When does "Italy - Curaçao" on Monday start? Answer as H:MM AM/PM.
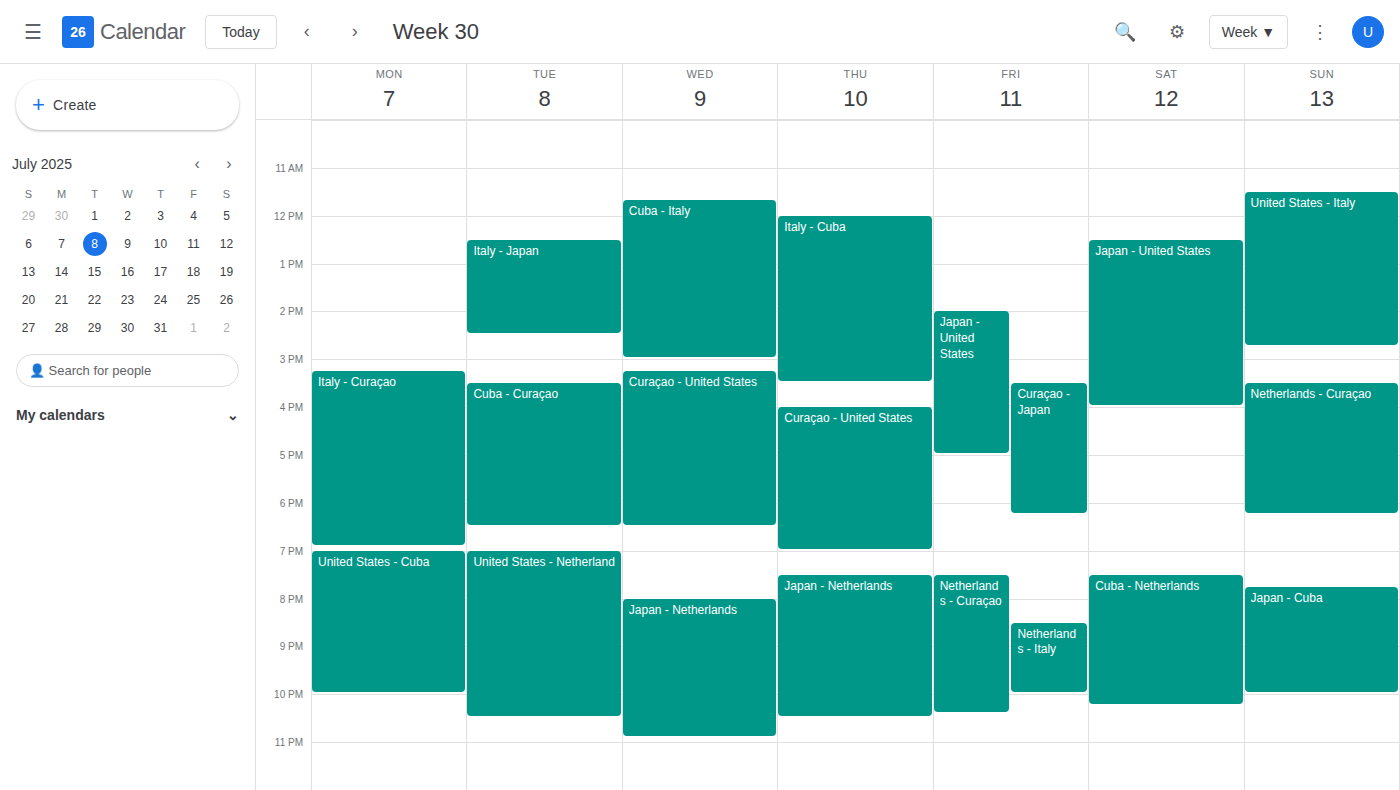
3:15 PM